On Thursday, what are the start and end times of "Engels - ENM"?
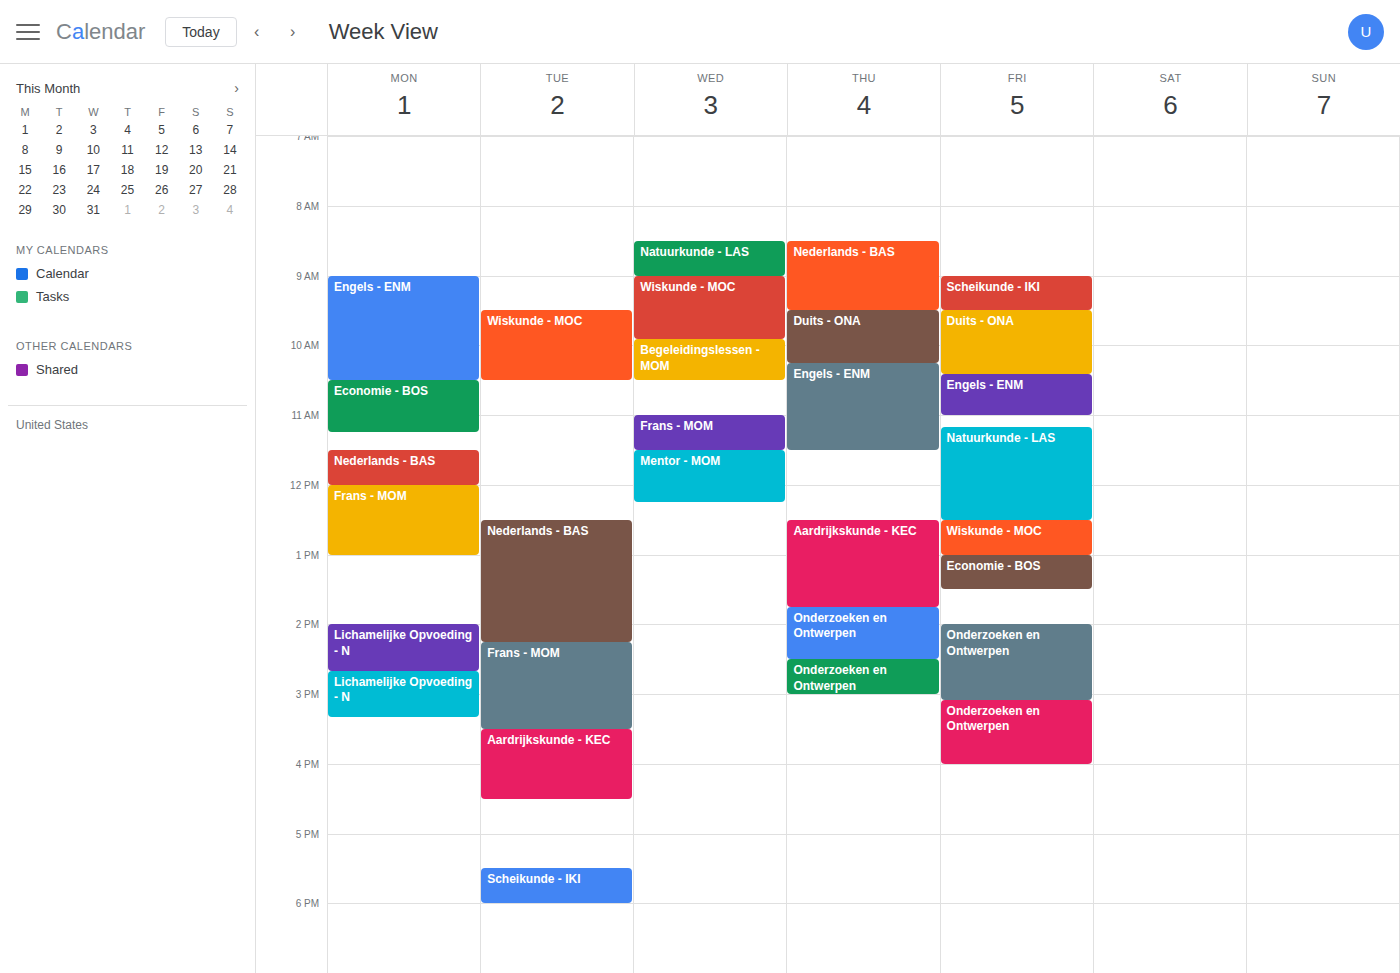
10:15 AM to 11:30 AM